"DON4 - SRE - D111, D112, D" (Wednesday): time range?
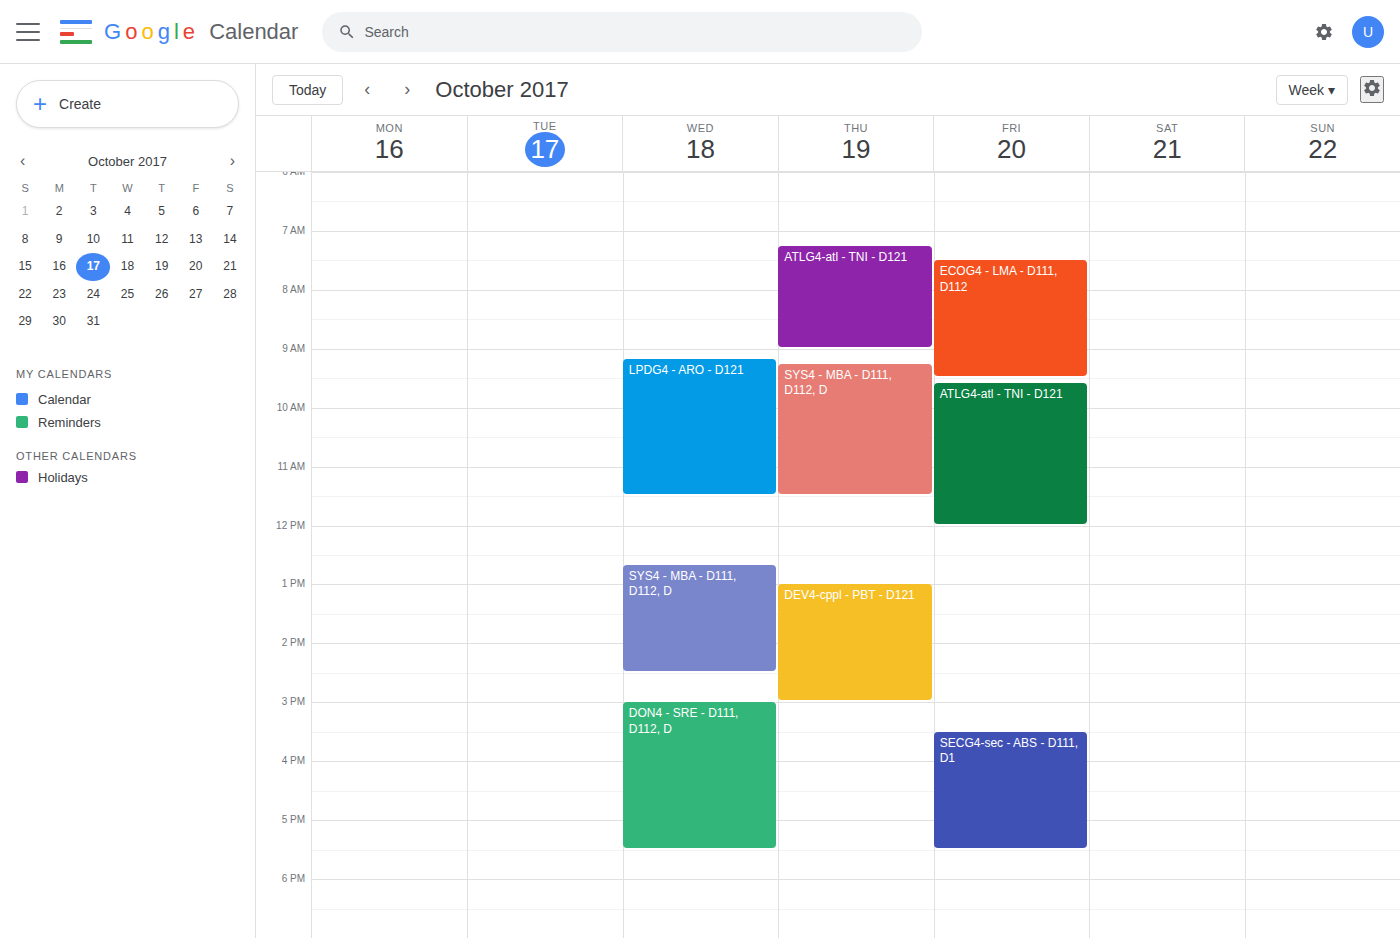
3:00 PM to 5:30 PM